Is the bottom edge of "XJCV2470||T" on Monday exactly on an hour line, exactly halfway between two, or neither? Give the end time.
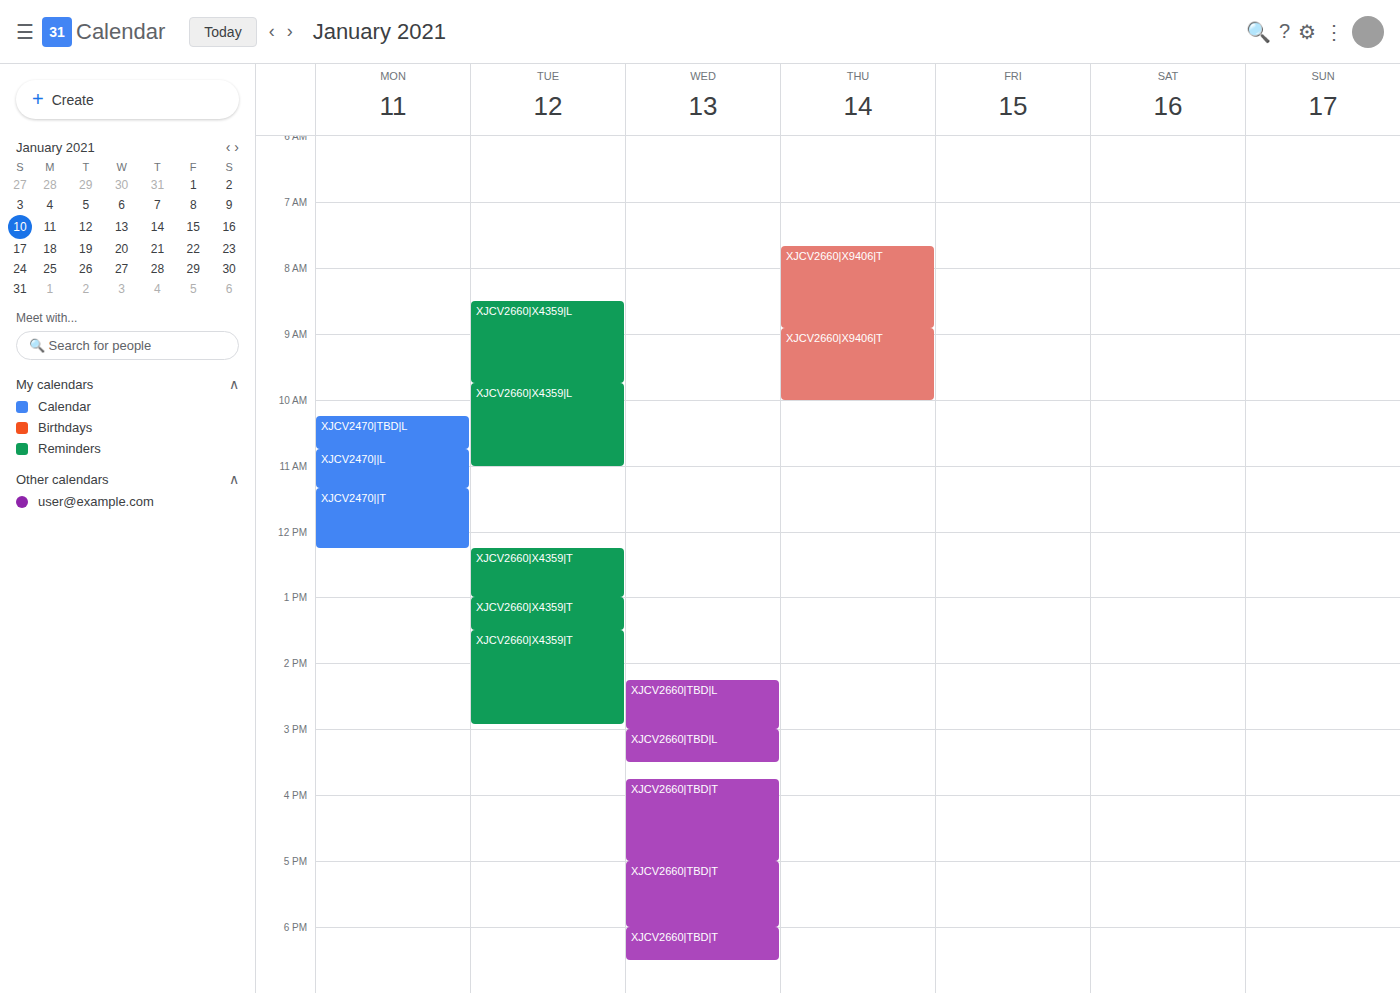
12:15 PM -- neither: a quarter of the way from the 12 PM line to the 1 PM line.